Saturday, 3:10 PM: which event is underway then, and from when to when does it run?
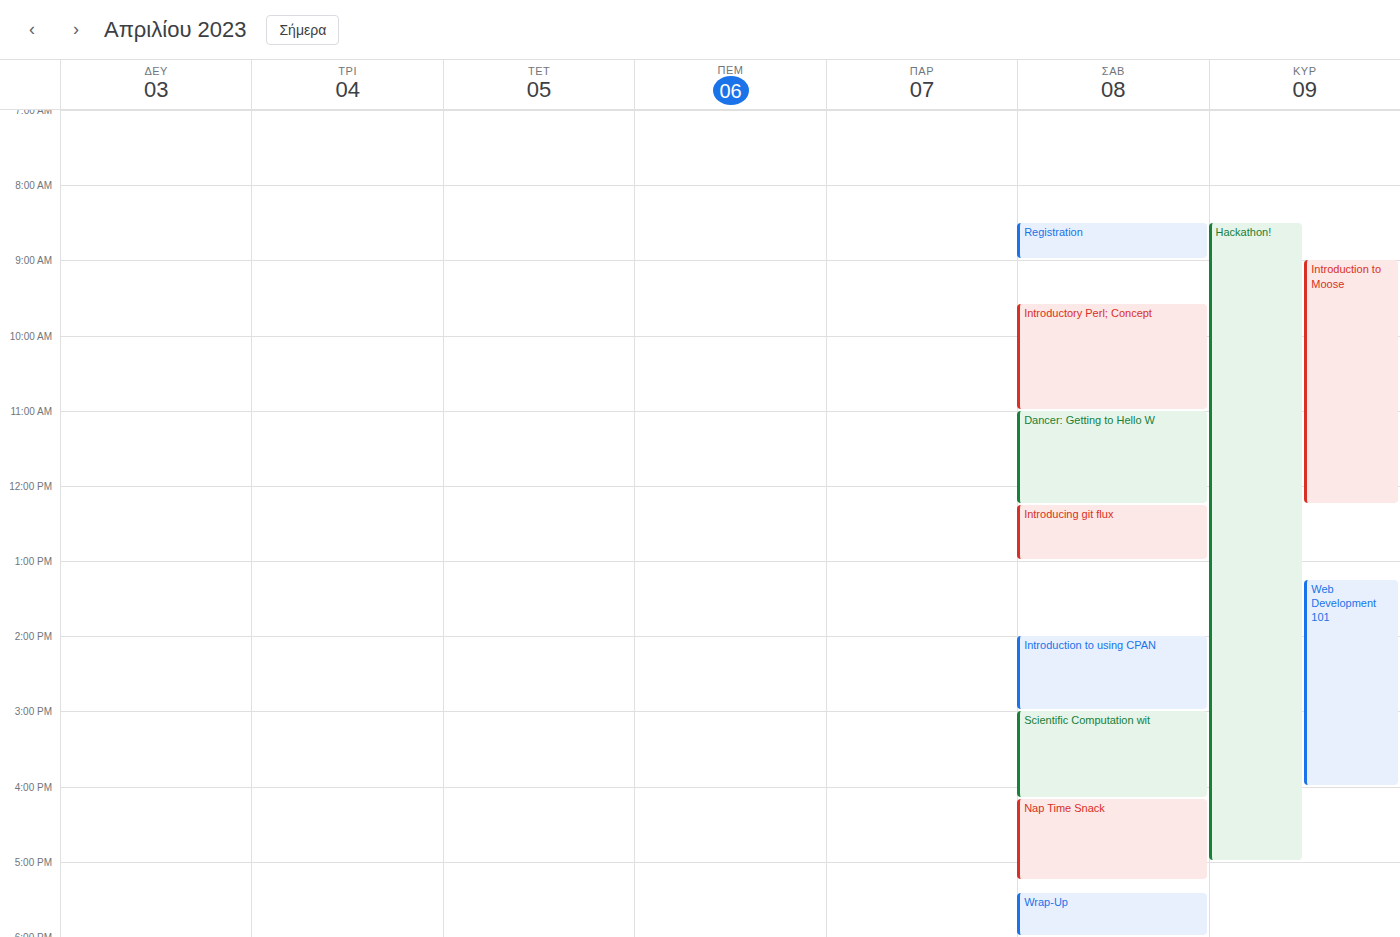
"Scientific Computation wit", 3:00 PM to 4:10 PM